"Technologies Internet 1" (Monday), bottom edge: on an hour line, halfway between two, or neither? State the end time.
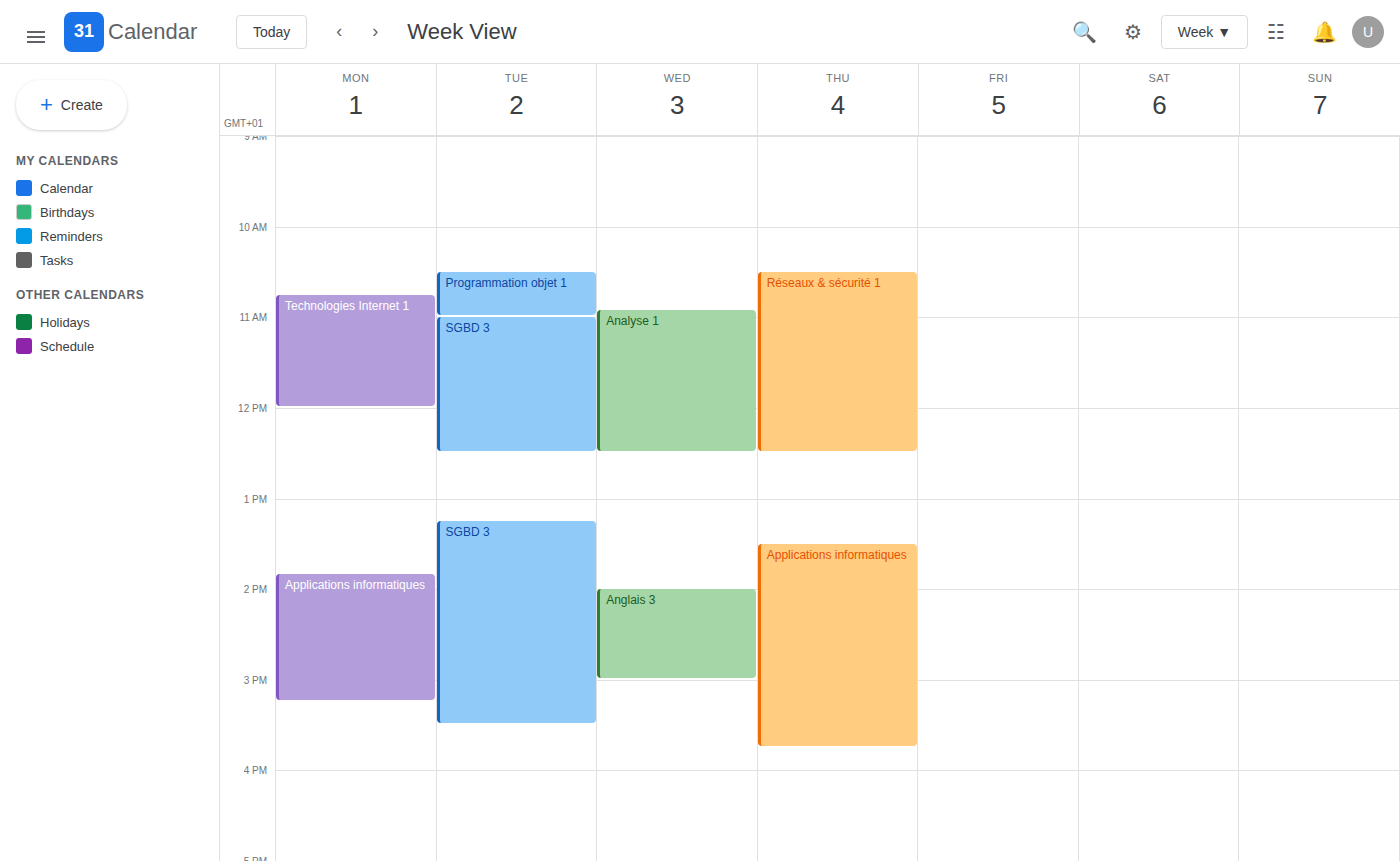
12:00 PM -- exactly on the 12 PM line.